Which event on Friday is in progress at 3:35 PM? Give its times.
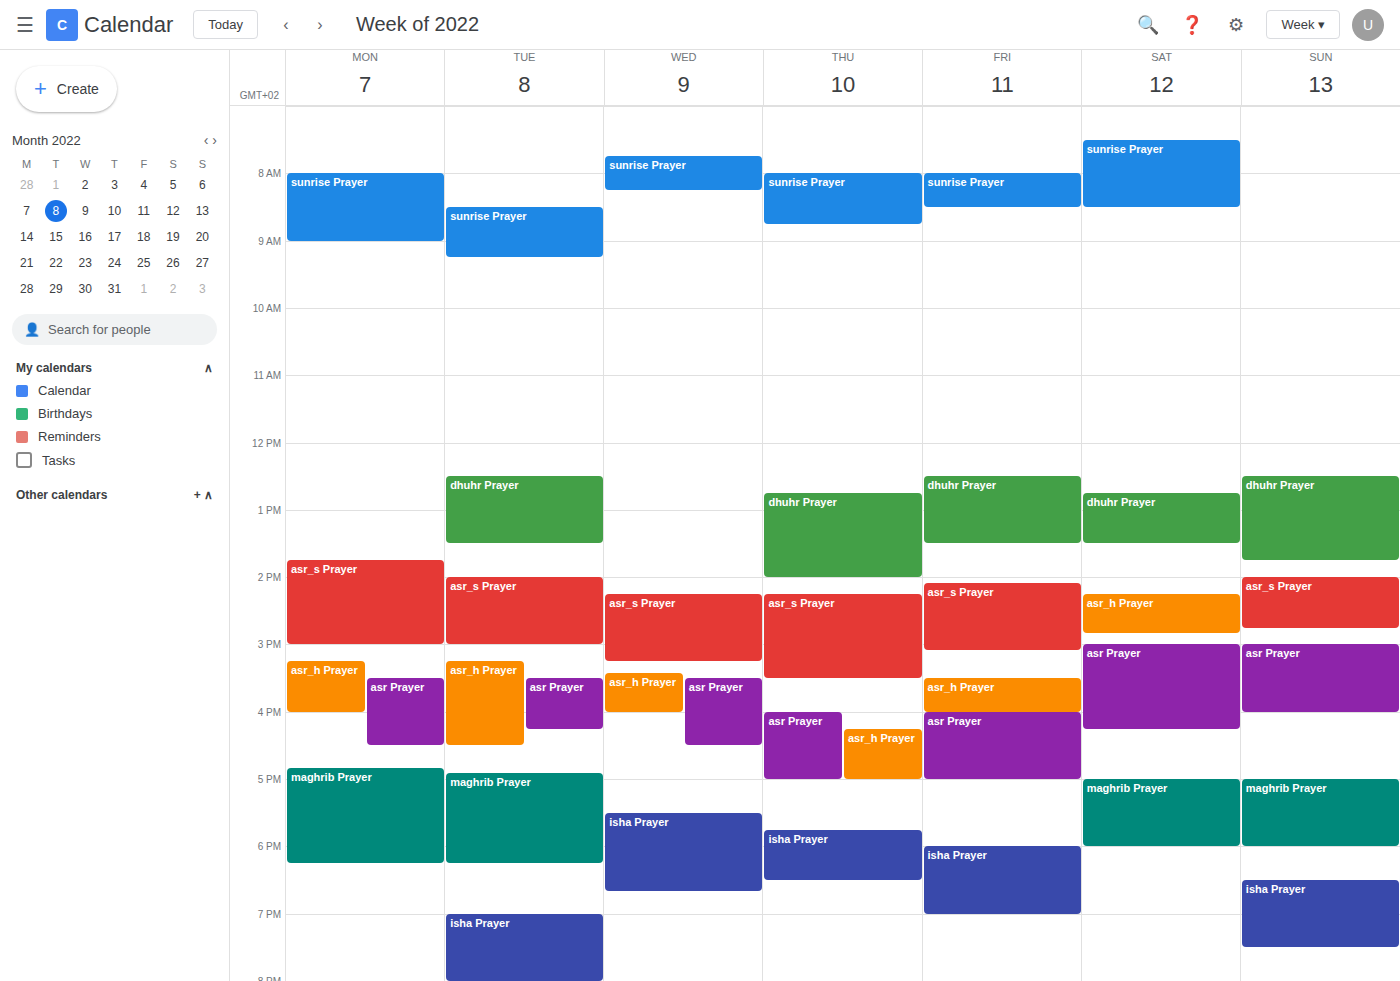
"asr_h Prayer", 3:30 PM to 4:00 PM